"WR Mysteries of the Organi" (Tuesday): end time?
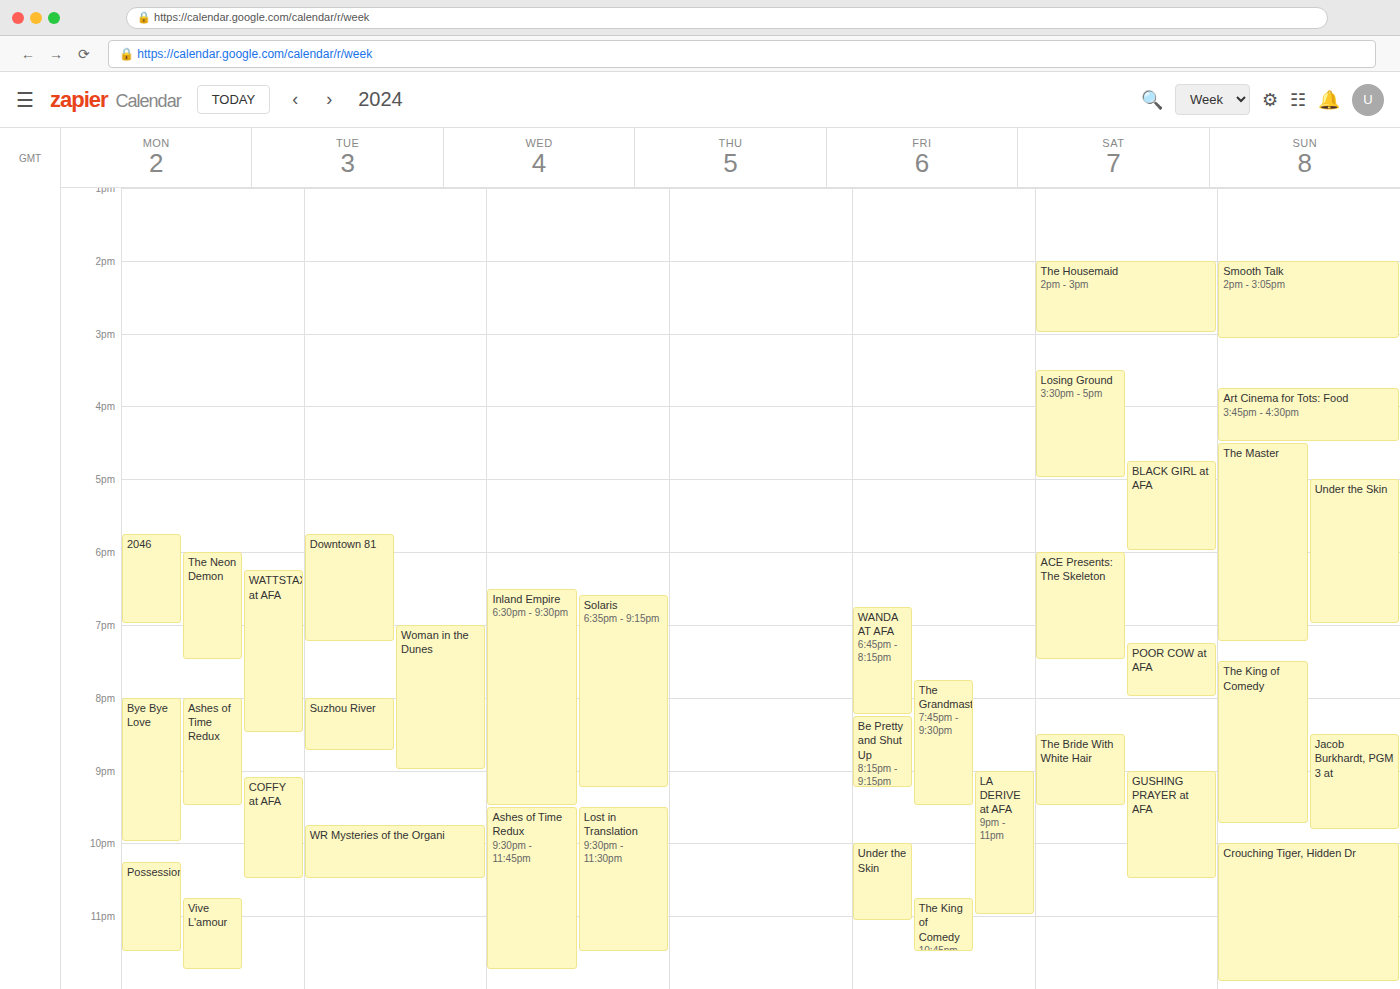
10:30 PM